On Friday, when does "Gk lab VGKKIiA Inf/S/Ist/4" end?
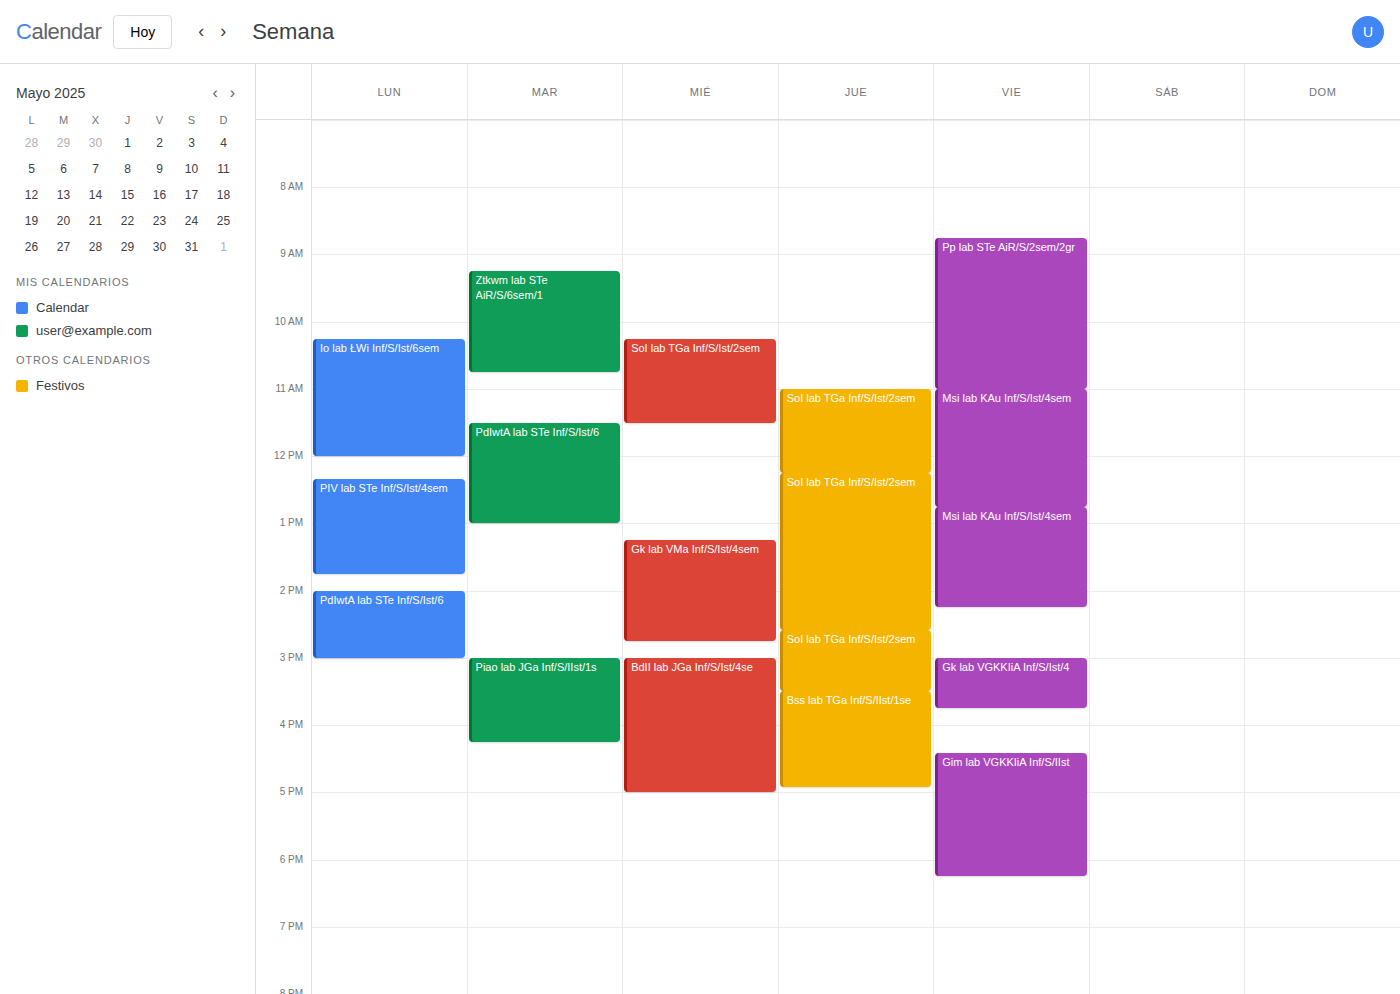
3:45 PM